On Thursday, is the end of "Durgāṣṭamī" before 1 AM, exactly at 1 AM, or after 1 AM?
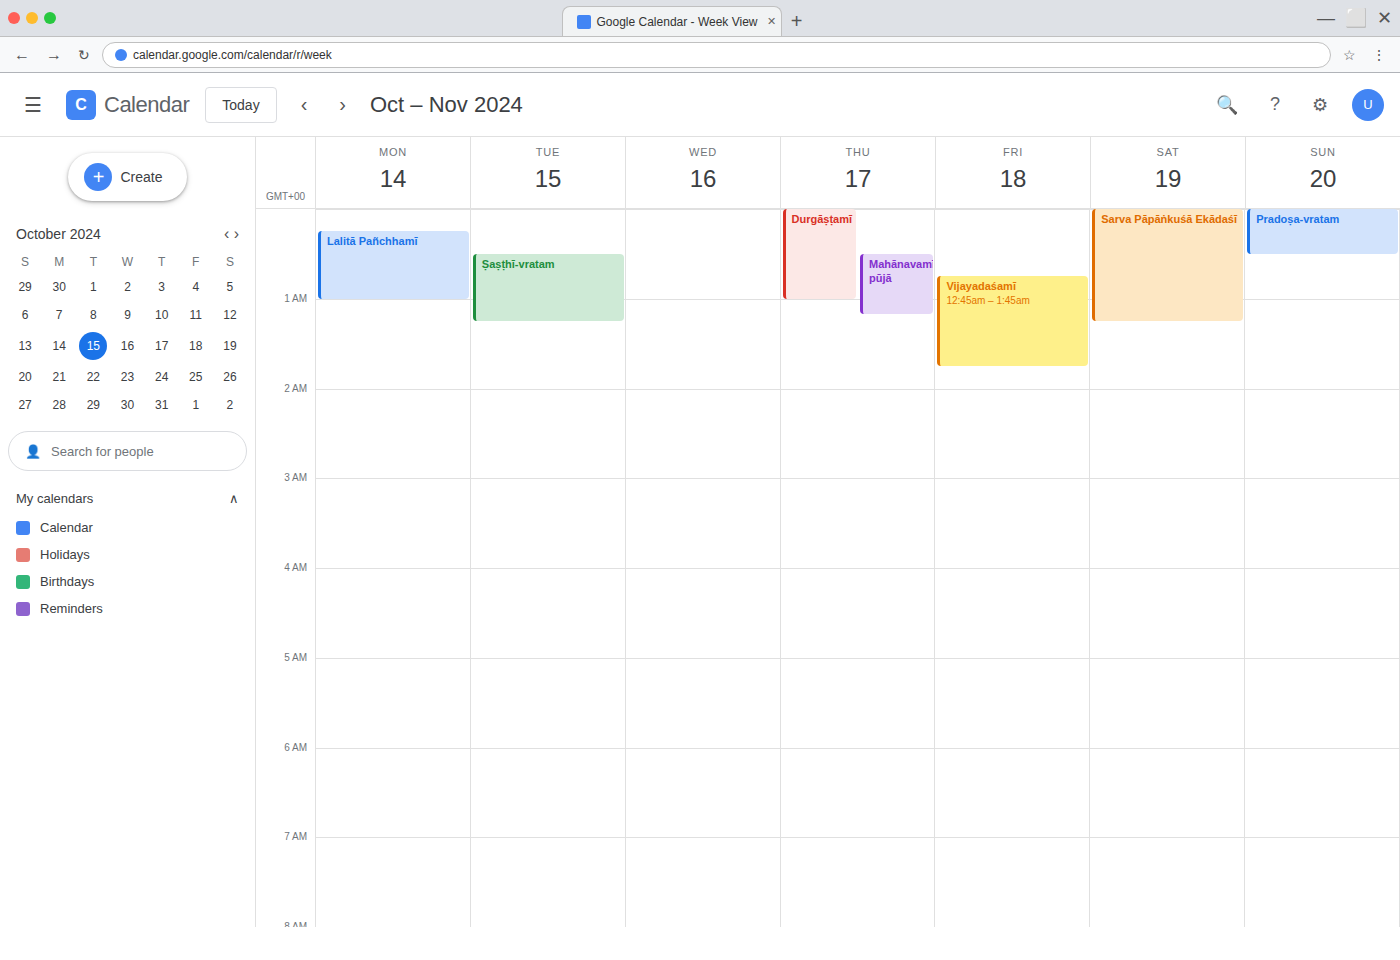
1:00 AM -- exactly at 1 AM, on the 1 AM line.